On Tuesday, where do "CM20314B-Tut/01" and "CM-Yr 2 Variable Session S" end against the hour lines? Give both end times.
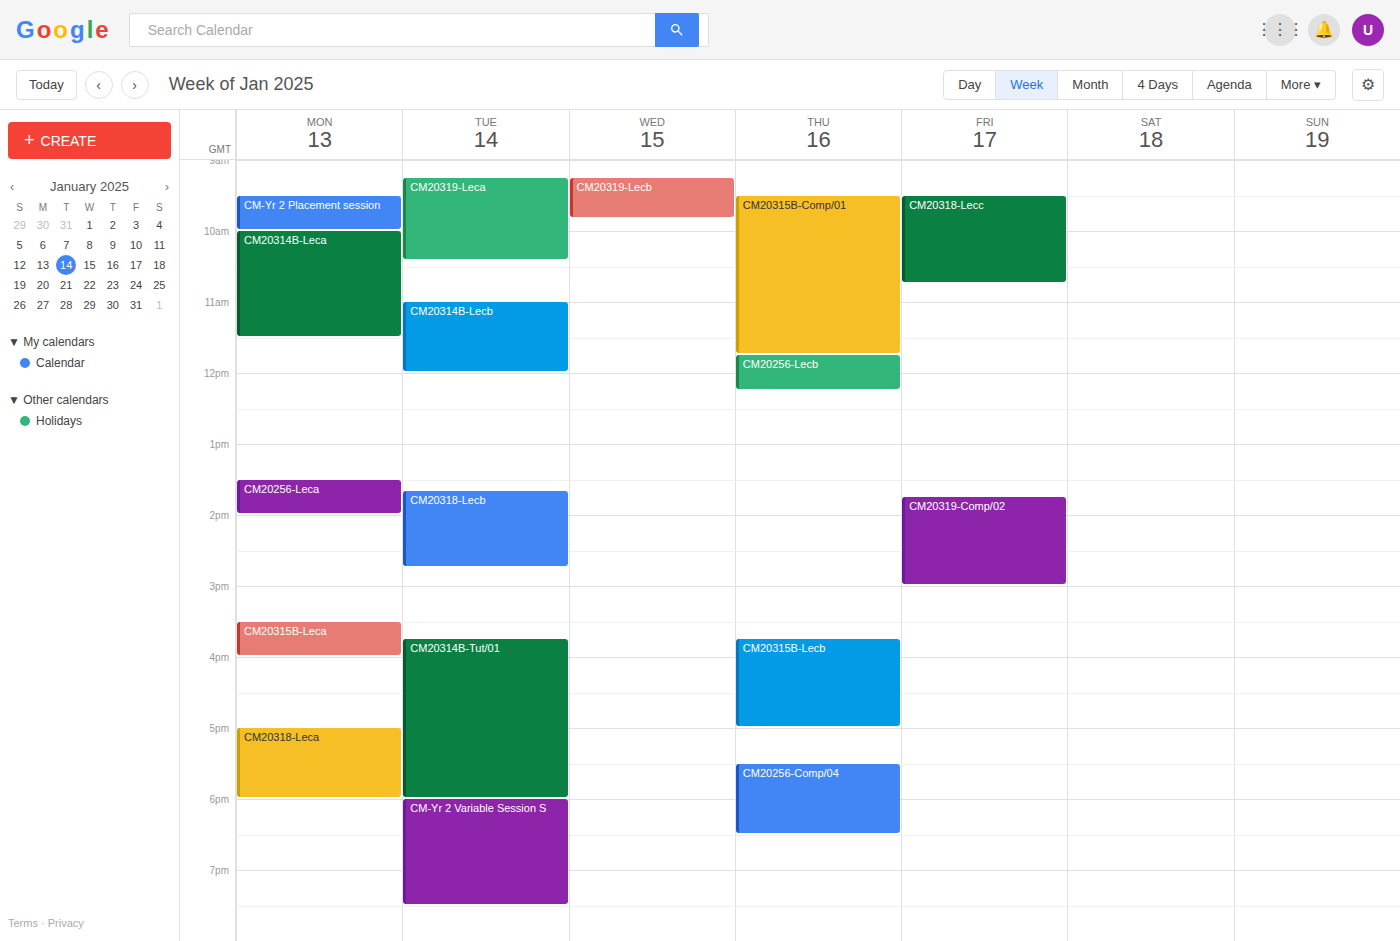
"CM20314B-Tut/01": 18:00, exactly on the 18:00 line. "CM-Yr 2 Variable Session S": 19:30, halfway between the 19:00 and 20:00 lines.